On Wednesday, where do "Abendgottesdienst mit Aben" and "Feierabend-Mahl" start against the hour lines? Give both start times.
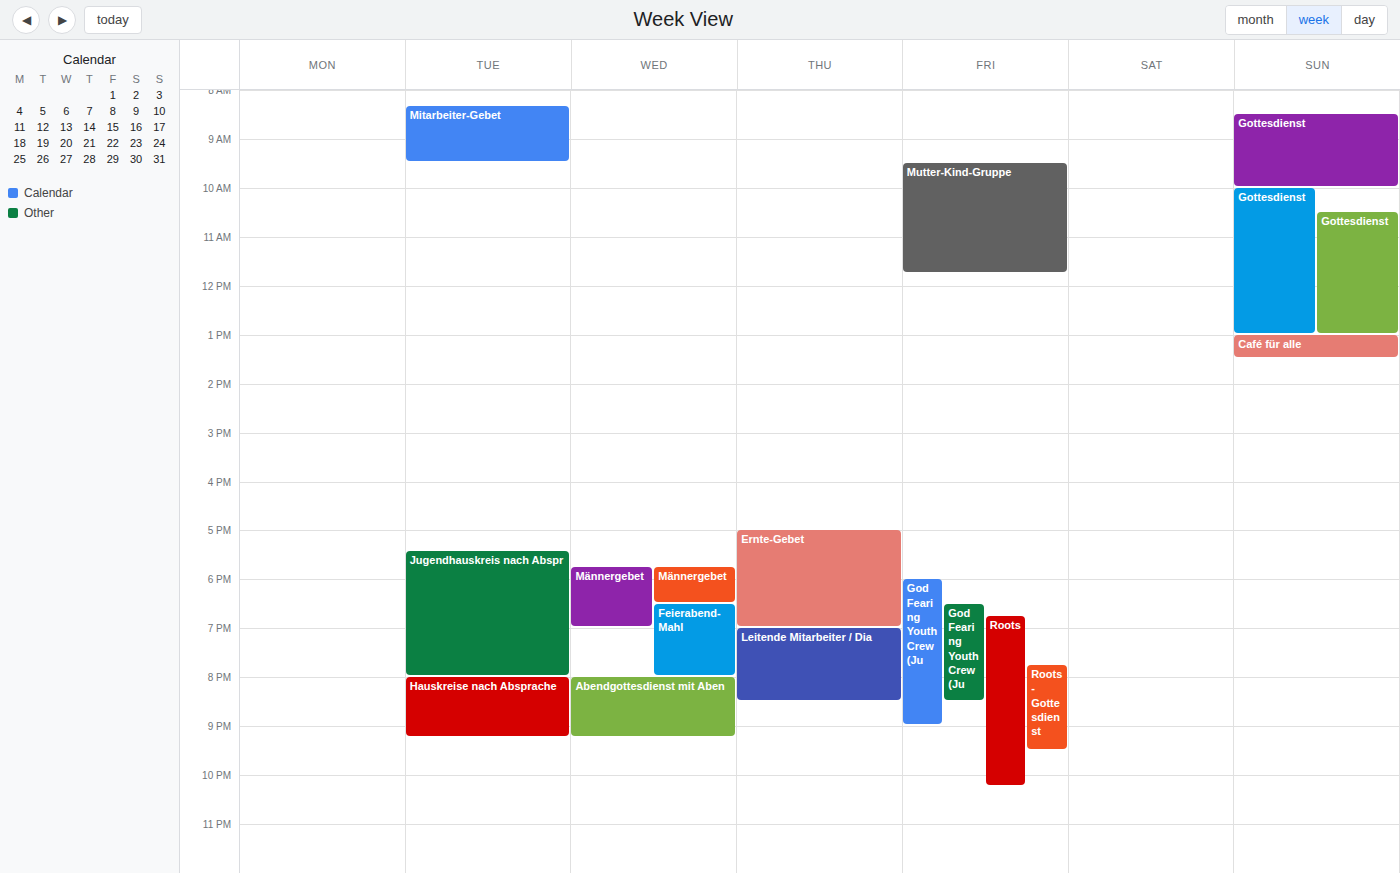
"Abendgottesdienst mit Aben": 8:00 PM, exactly on the 8 PM line. "Feierabend-Mahl": 6:30 PM, halfway between the 6 PM and 7 PM lines.